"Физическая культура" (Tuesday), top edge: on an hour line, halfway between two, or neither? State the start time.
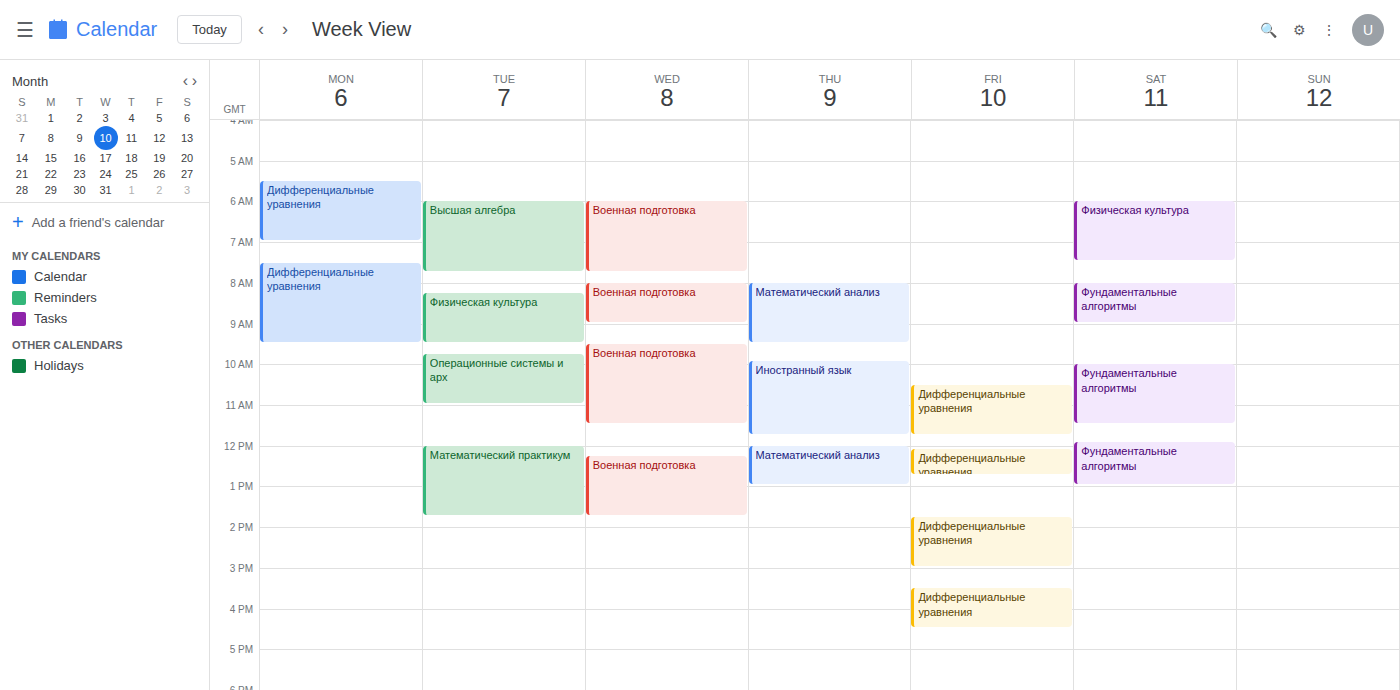
08:15 -- neither: a quarter of the way from the 08:00 line to the 09:00 line.